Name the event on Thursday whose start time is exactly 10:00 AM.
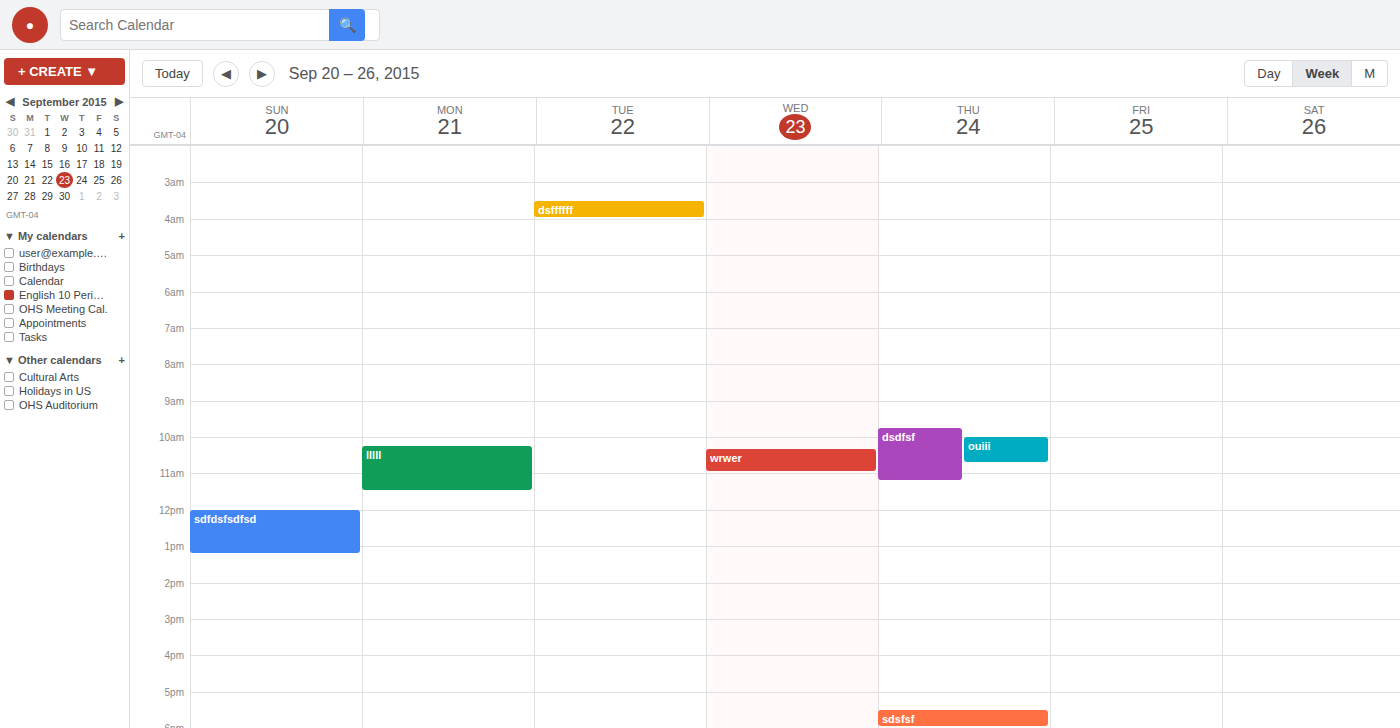
"ouiii"